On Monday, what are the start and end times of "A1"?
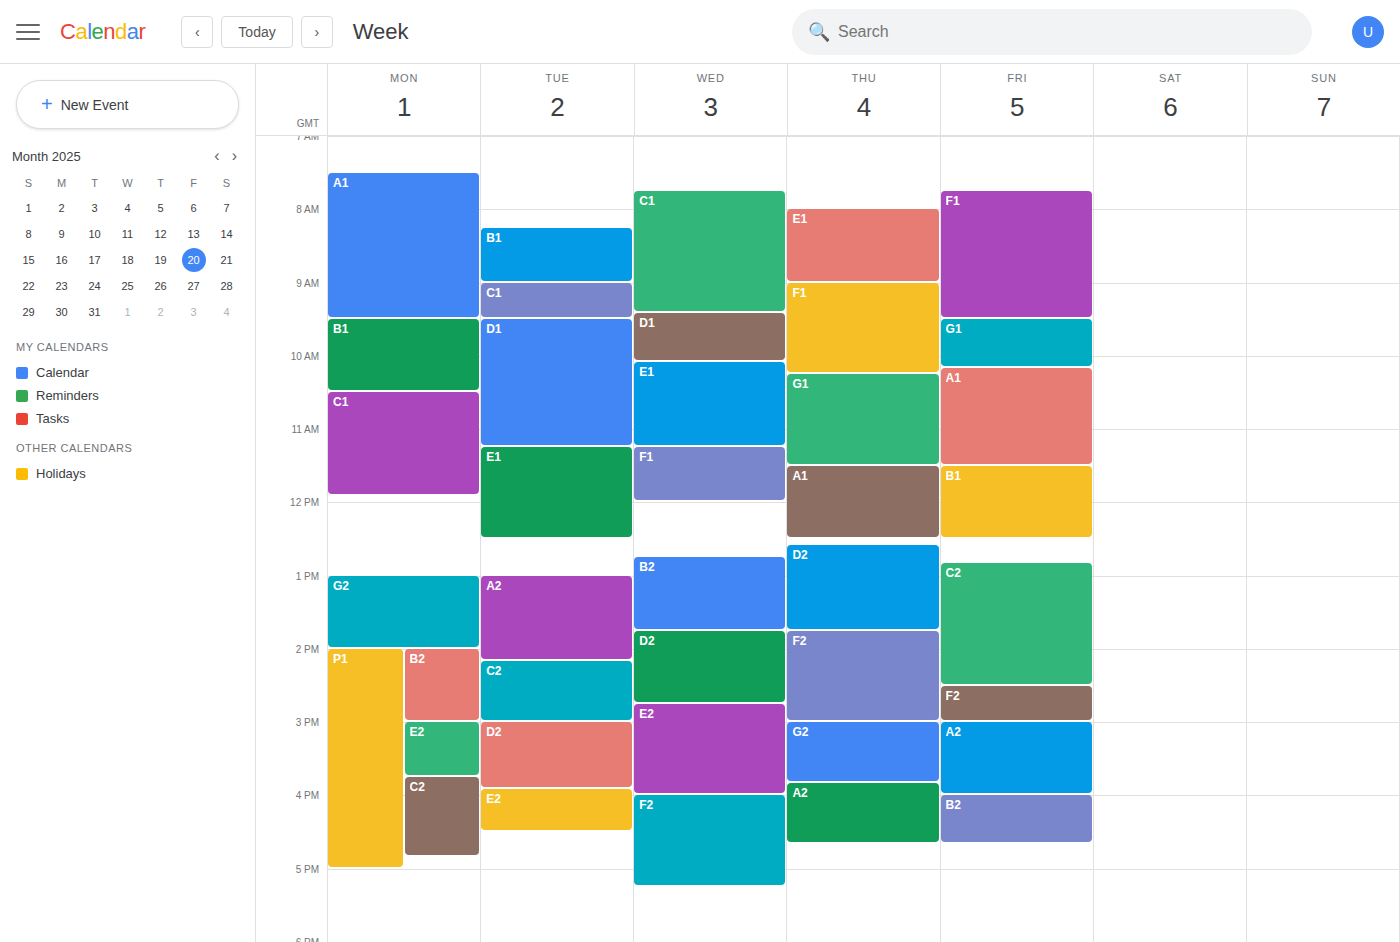
7:30 AM to 9:30 AM